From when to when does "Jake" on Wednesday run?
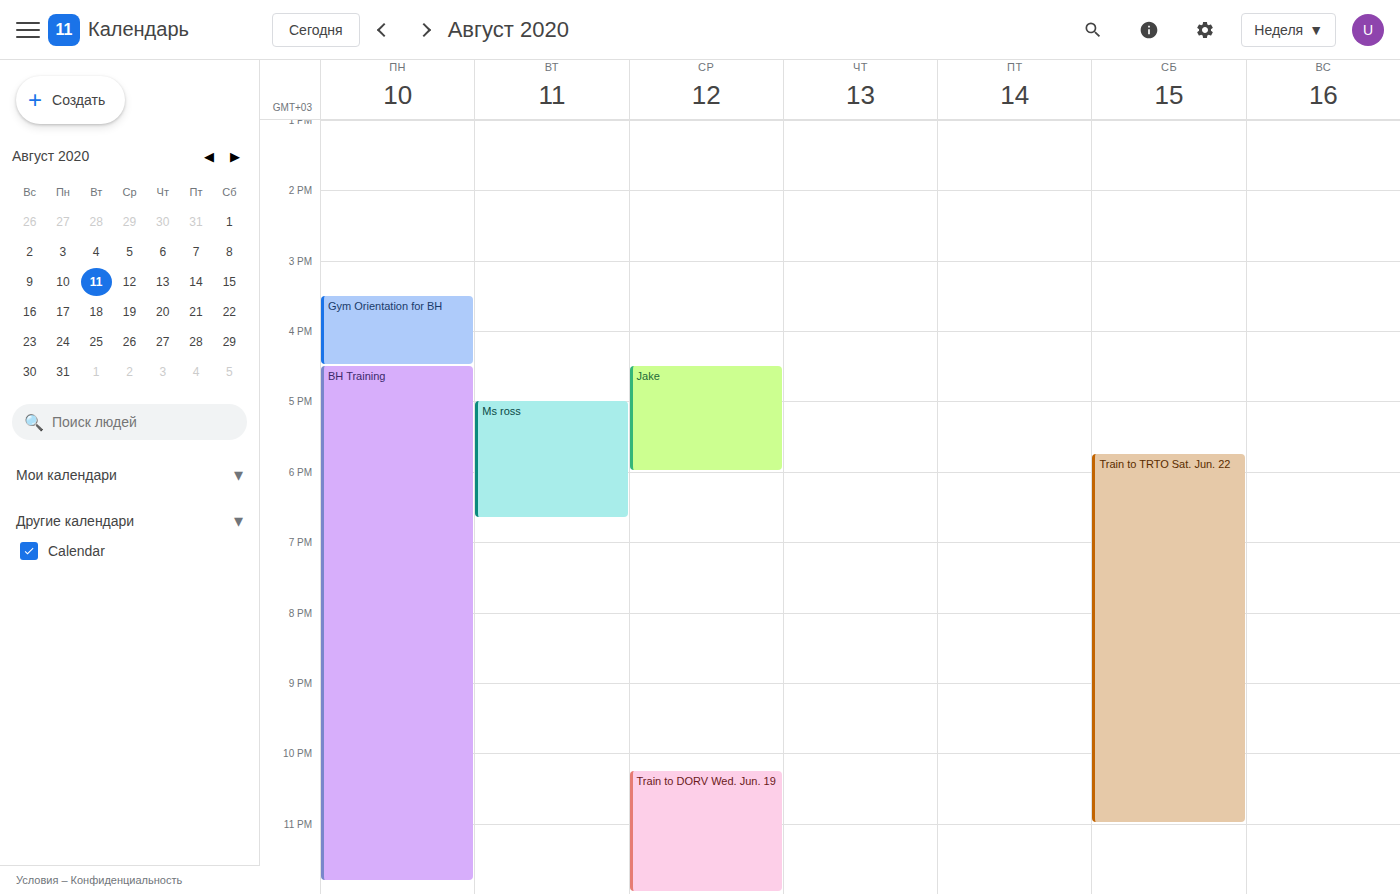
4:30 PM to 6:00 PM